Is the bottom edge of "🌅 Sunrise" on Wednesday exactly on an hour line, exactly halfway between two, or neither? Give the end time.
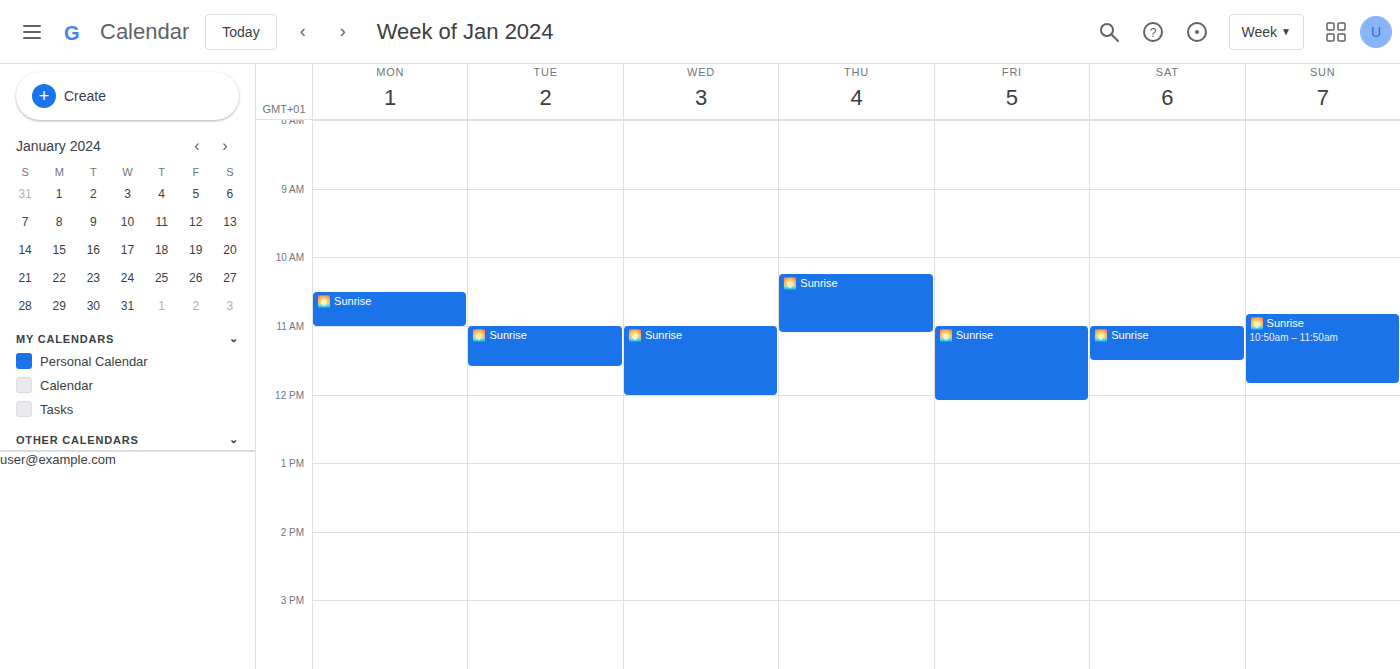
12:00 PM -- exactly on the 12 PM line.